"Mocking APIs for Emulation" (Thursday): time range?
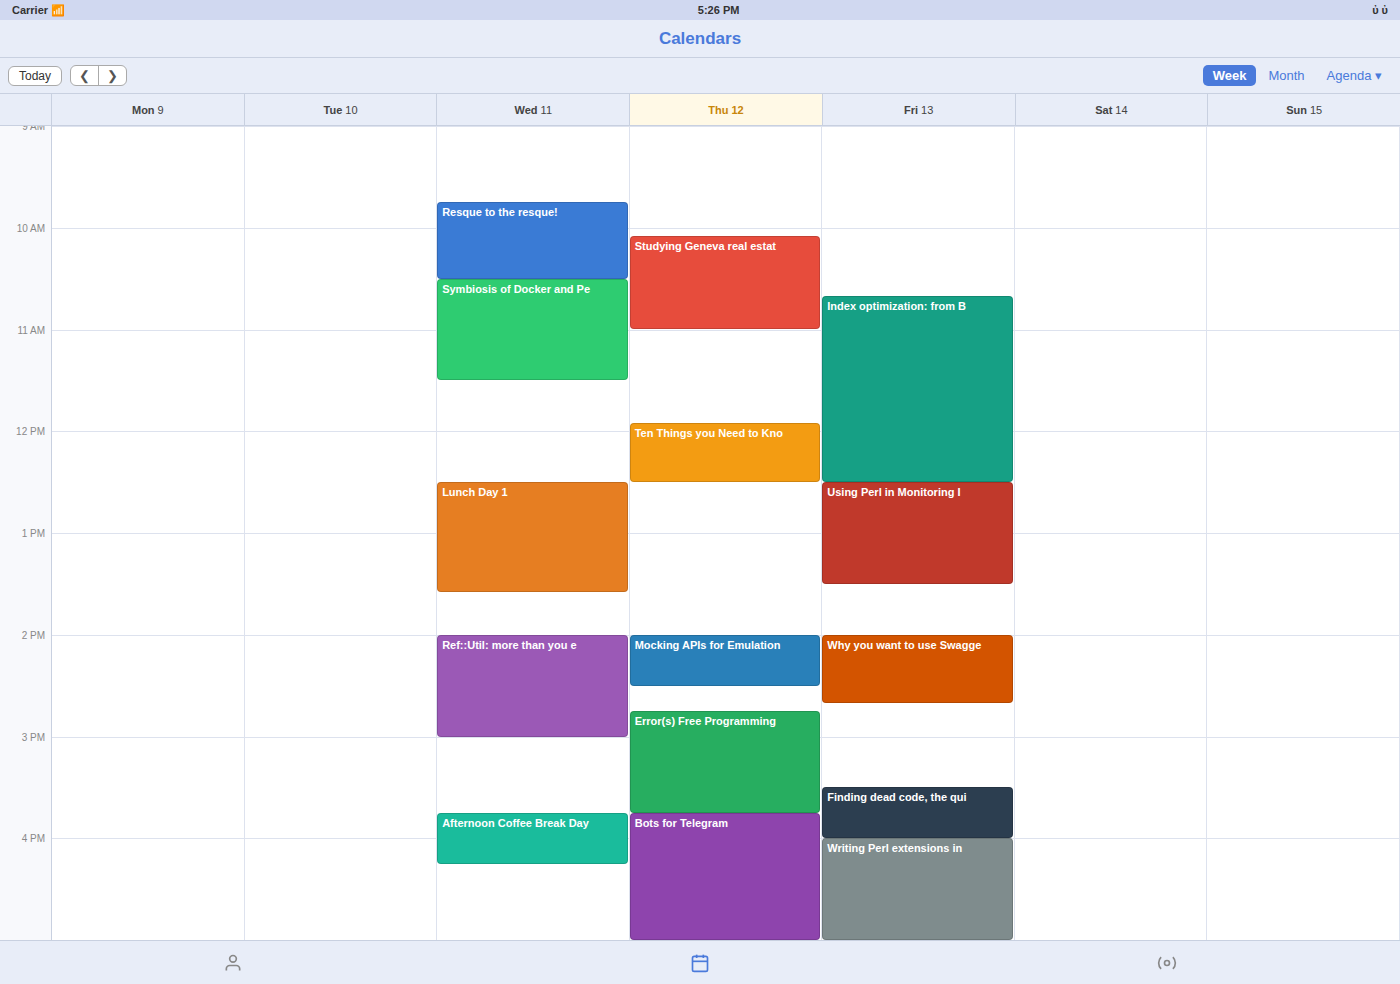
2:00 PM to 2:30 PM